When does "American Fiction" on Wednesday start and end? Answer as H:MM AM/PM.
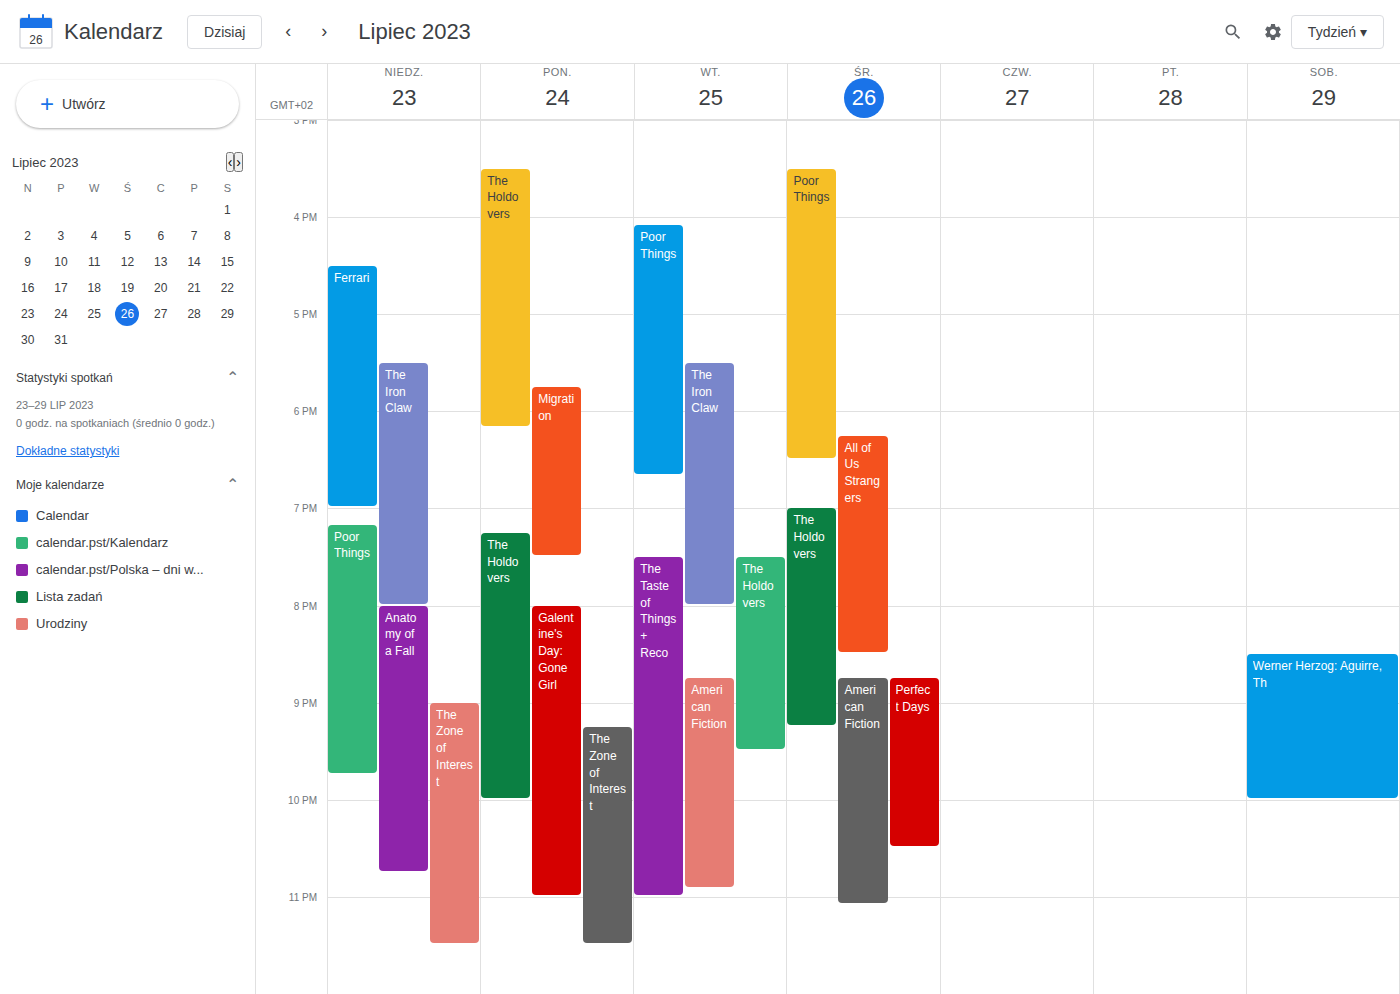
8:45 PM to 11:05 PM